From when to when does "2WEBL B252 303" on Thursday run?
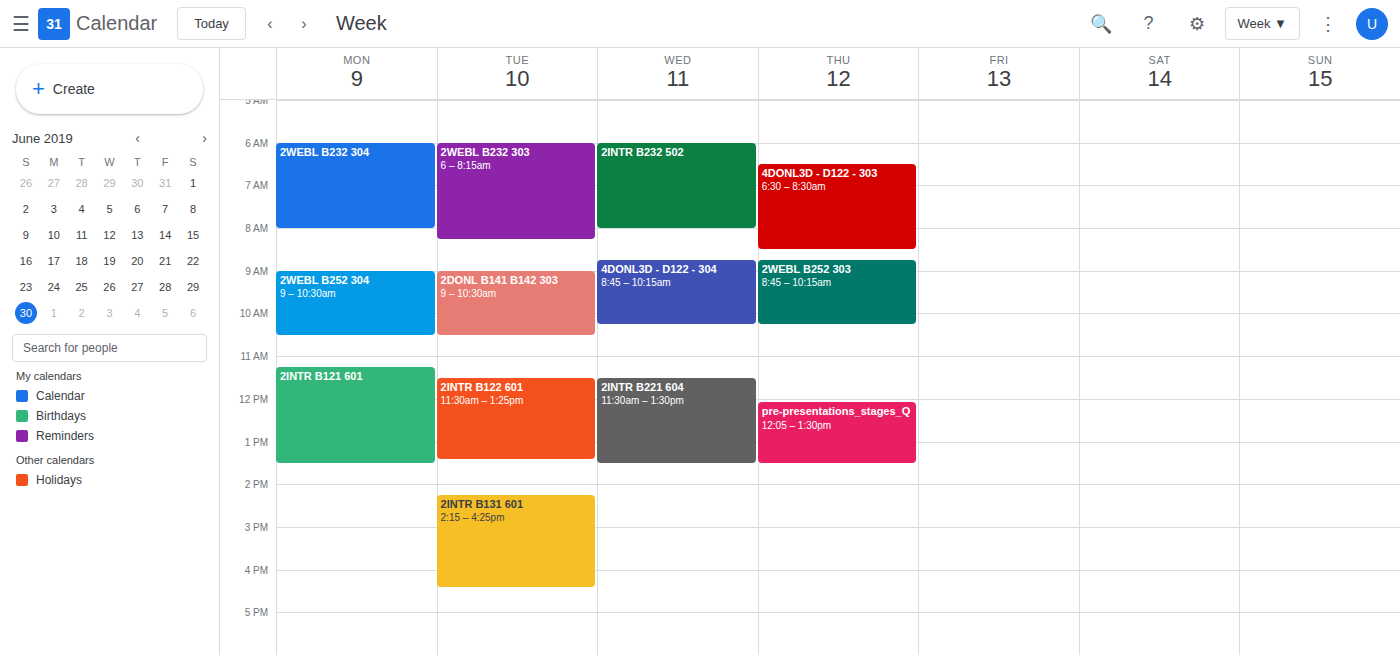
8:45 AM to 10:15 AM